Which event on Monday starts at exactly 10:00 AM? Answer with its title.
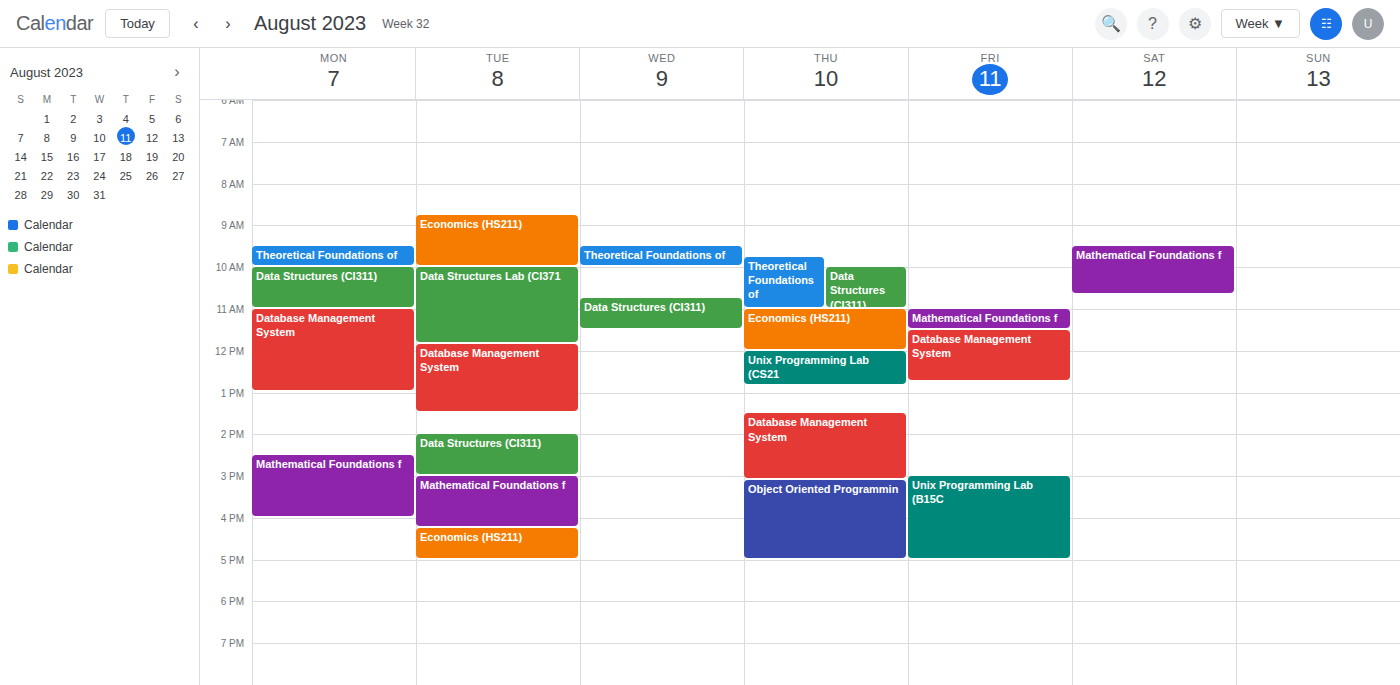
"Data Structures (CI311)"